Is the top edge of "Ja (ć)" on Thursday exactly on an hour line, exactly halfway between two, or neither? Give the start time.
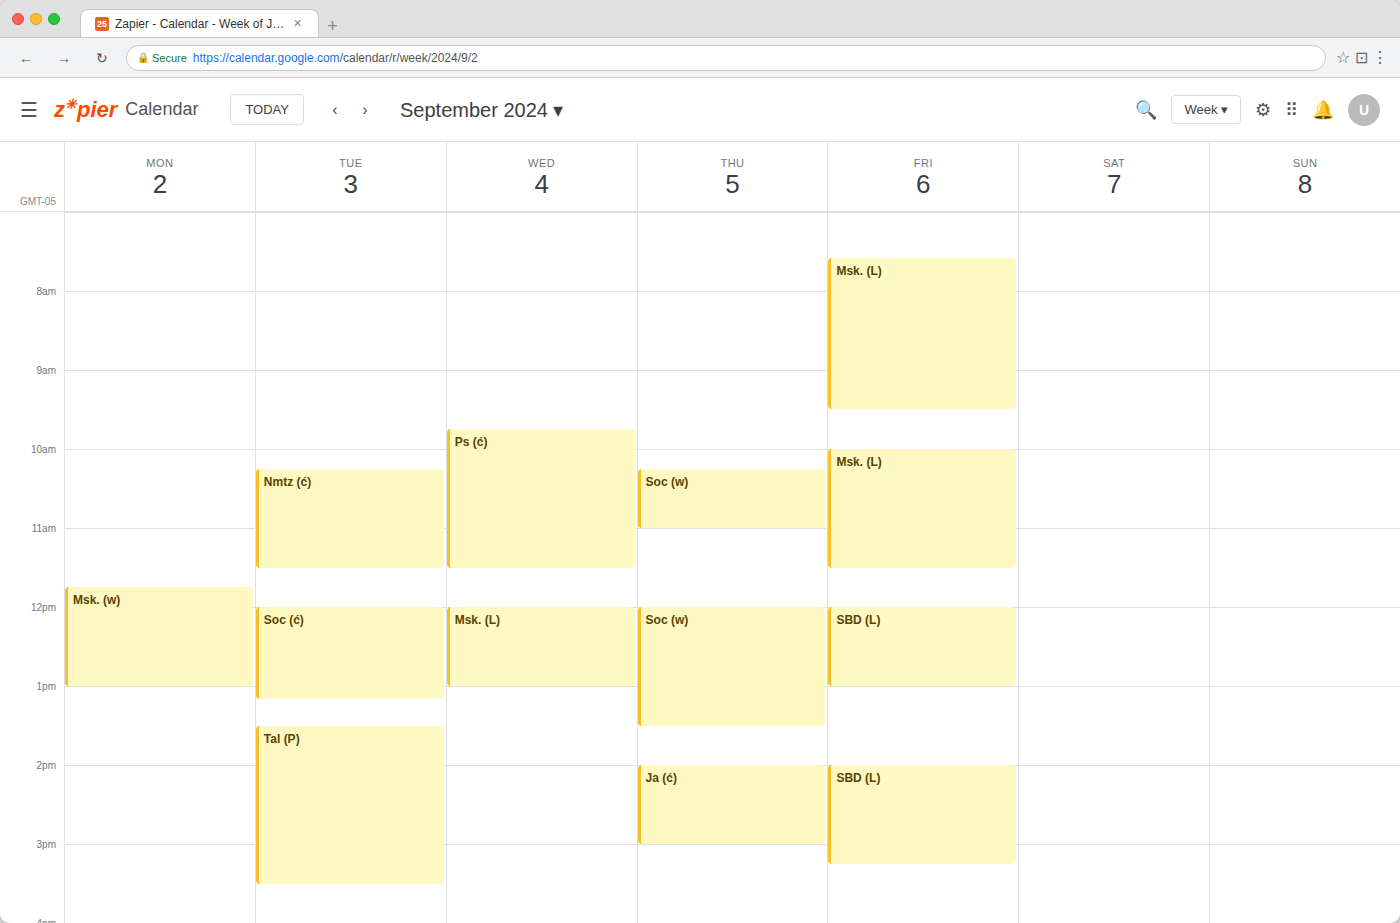
2:00 PM -- exactly on the 2 PM line.